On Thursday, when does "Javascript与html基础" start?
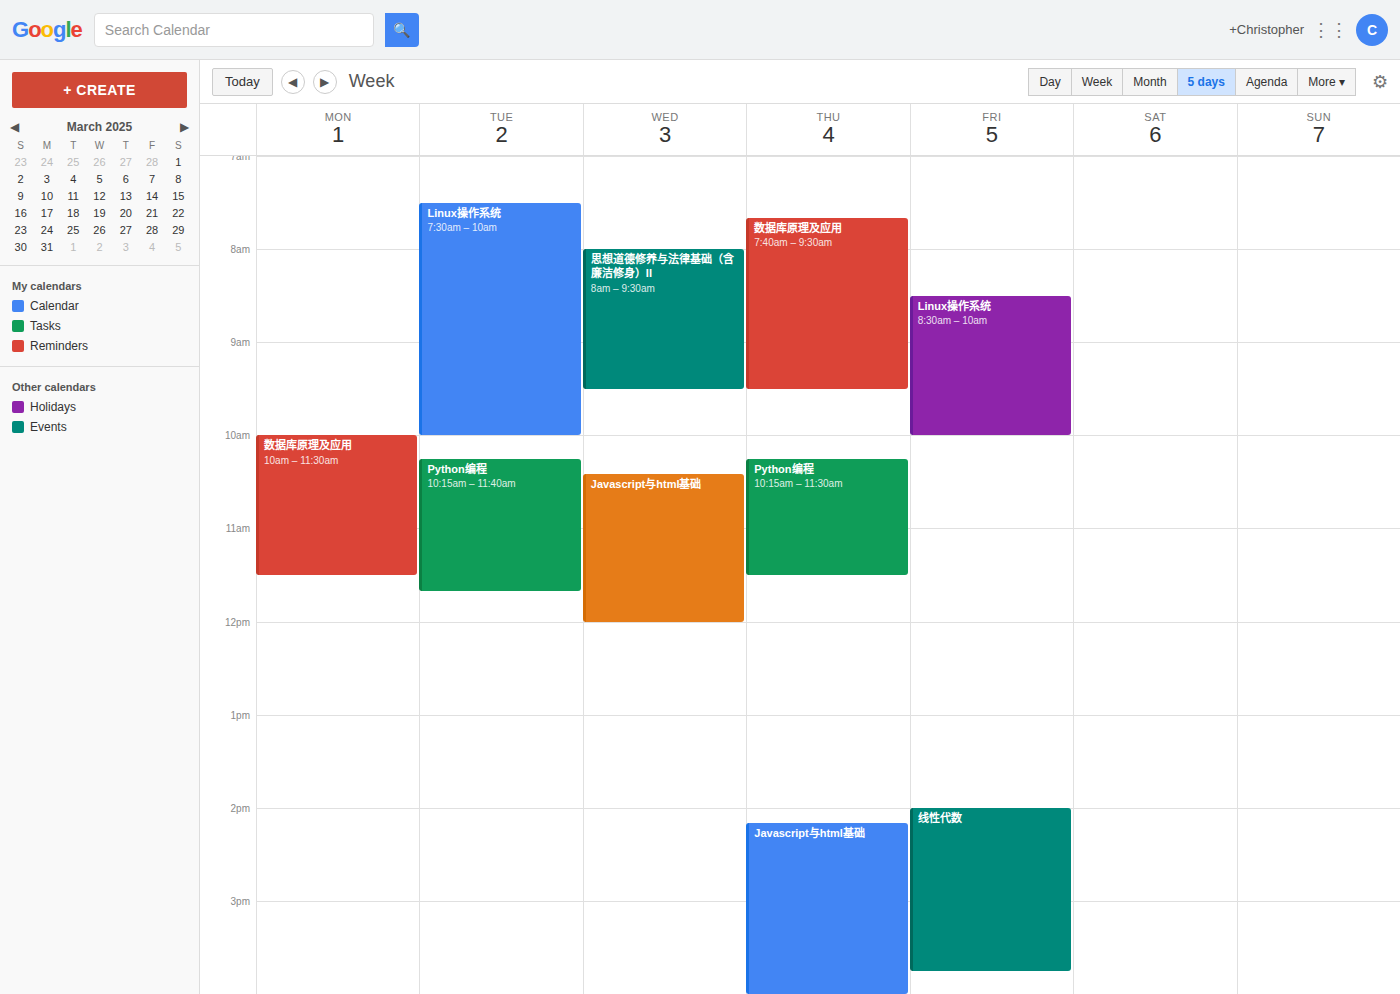
14:10